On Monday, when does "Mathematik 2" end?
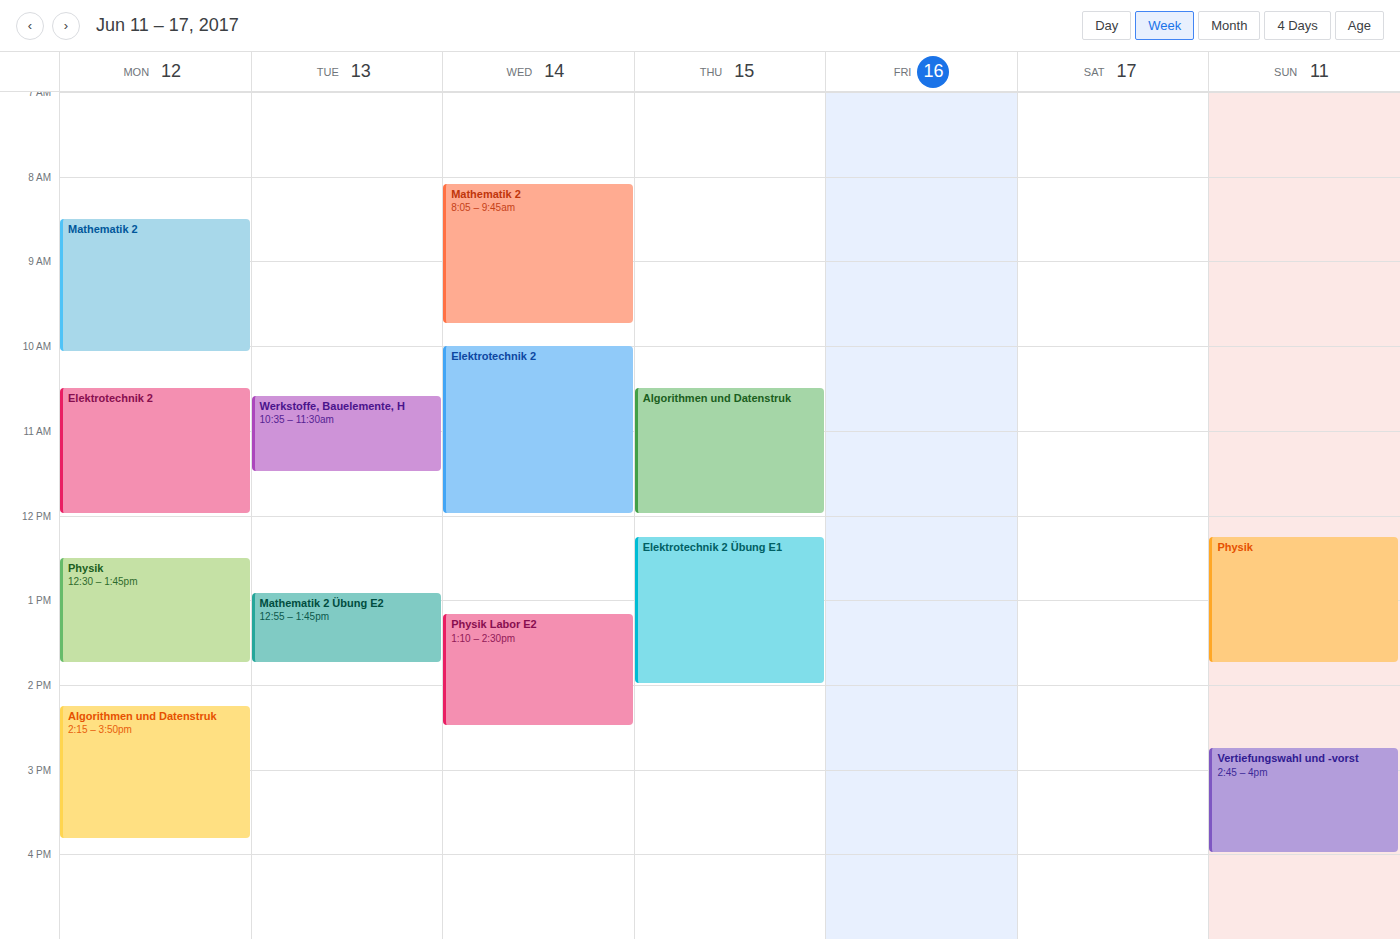
10:05 AM